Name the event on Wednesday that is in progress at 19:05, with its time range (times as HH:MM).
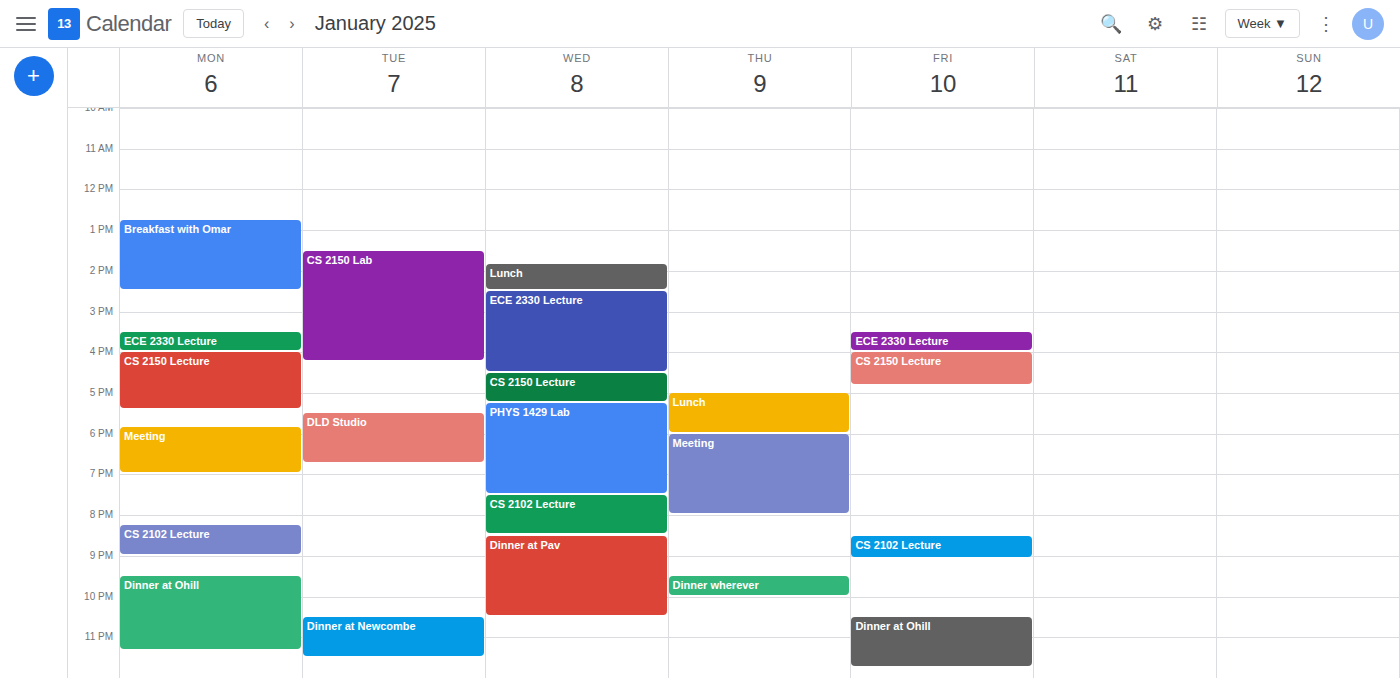
"PHYS 1429 Lab", 17:15 to 19:30